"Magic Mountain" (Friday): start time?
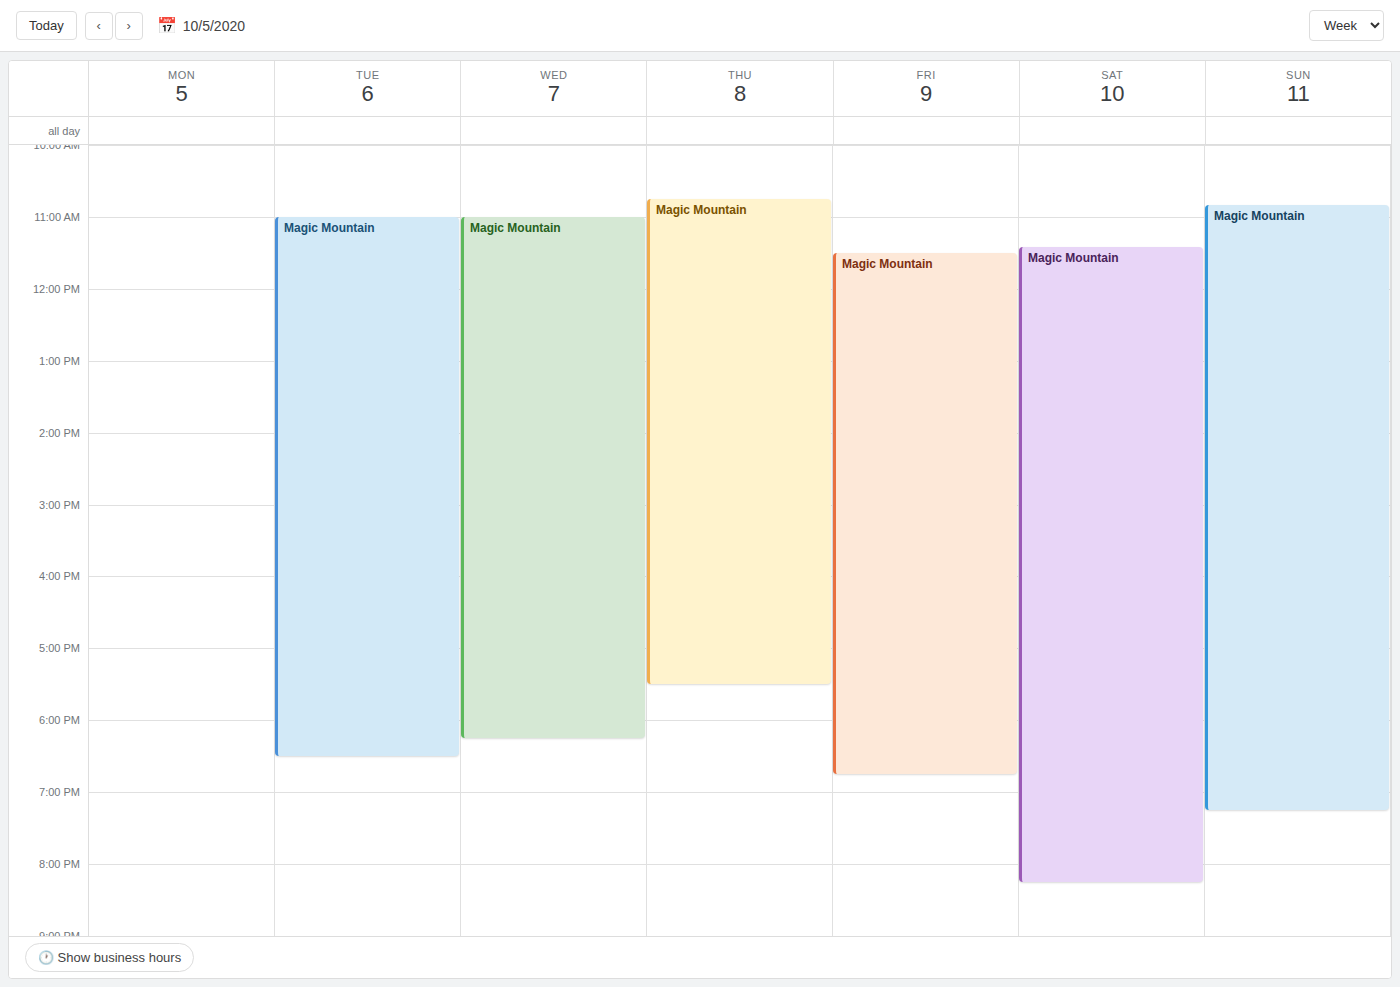
11:30 AM